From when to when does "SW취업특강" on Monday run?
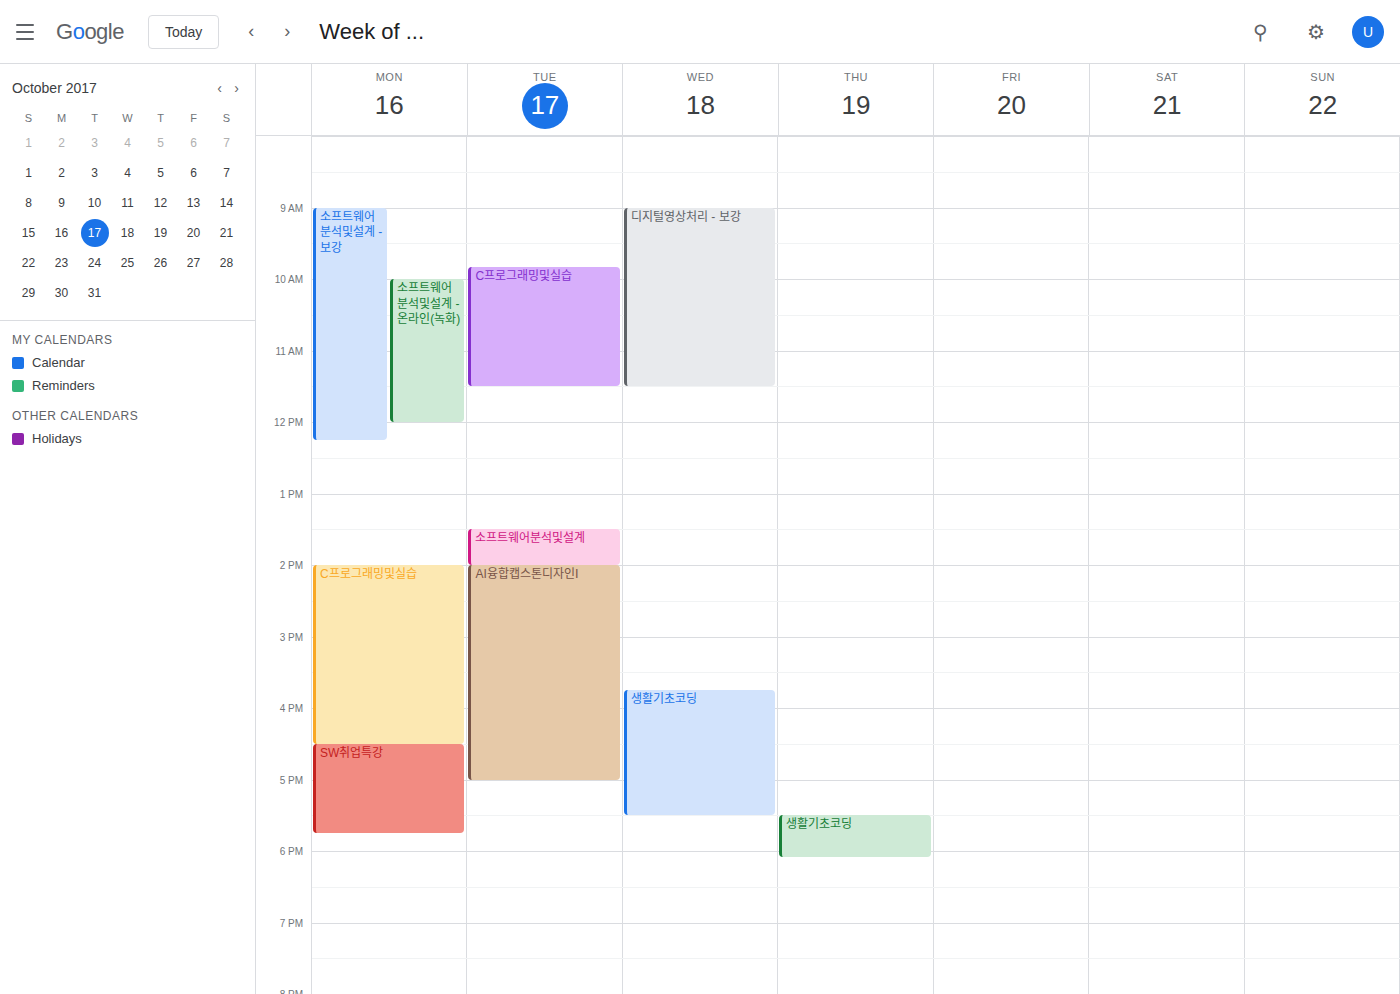
4:30 PM to 5:45 PM